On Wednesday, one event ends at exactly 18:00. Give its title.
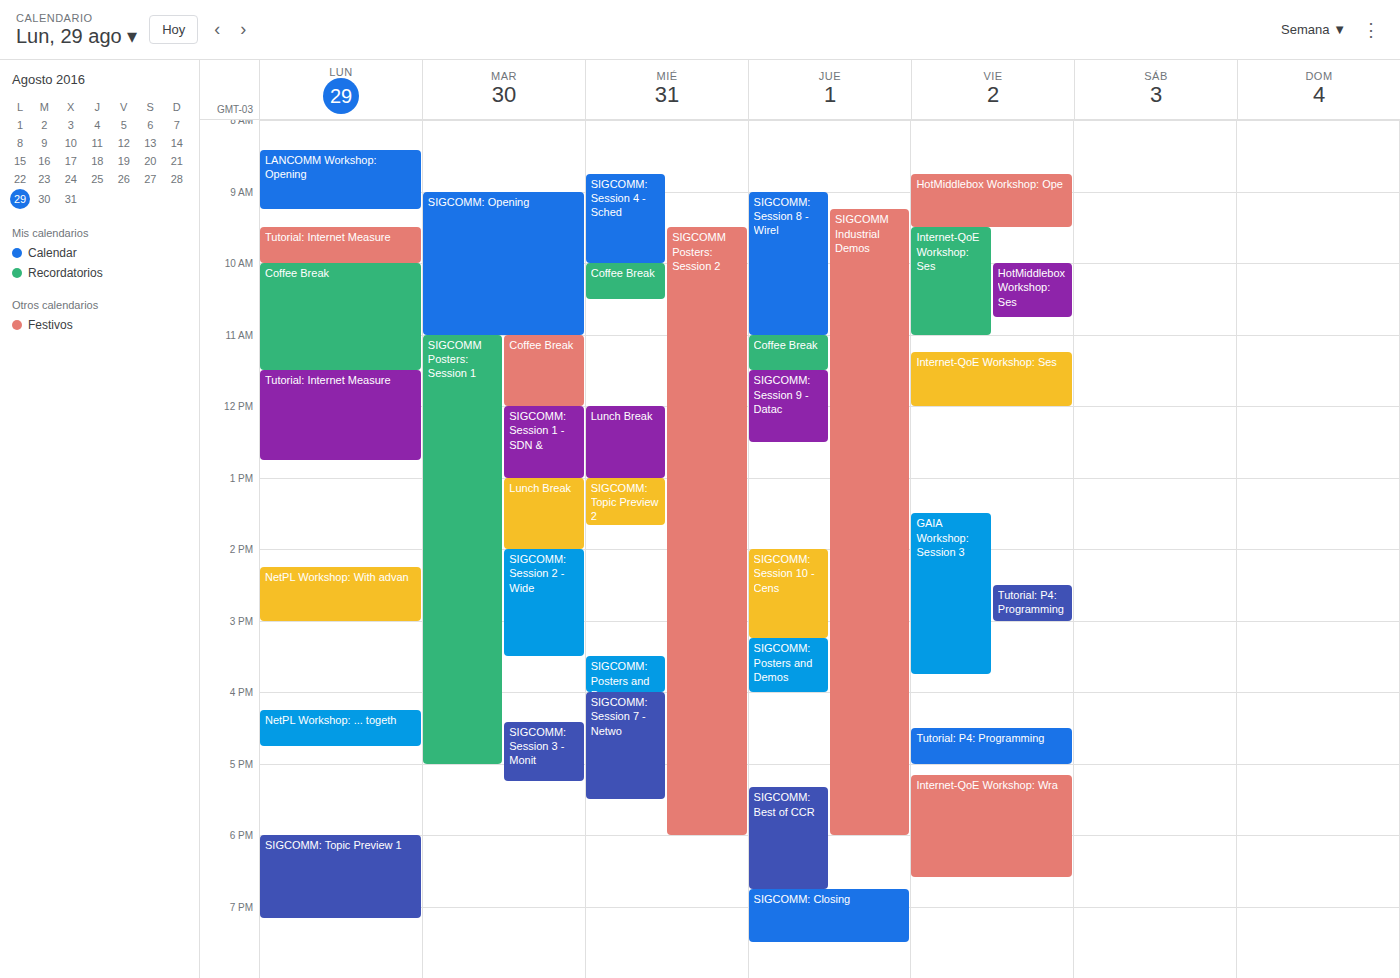
"SIGCOMM Posters: Session 2"